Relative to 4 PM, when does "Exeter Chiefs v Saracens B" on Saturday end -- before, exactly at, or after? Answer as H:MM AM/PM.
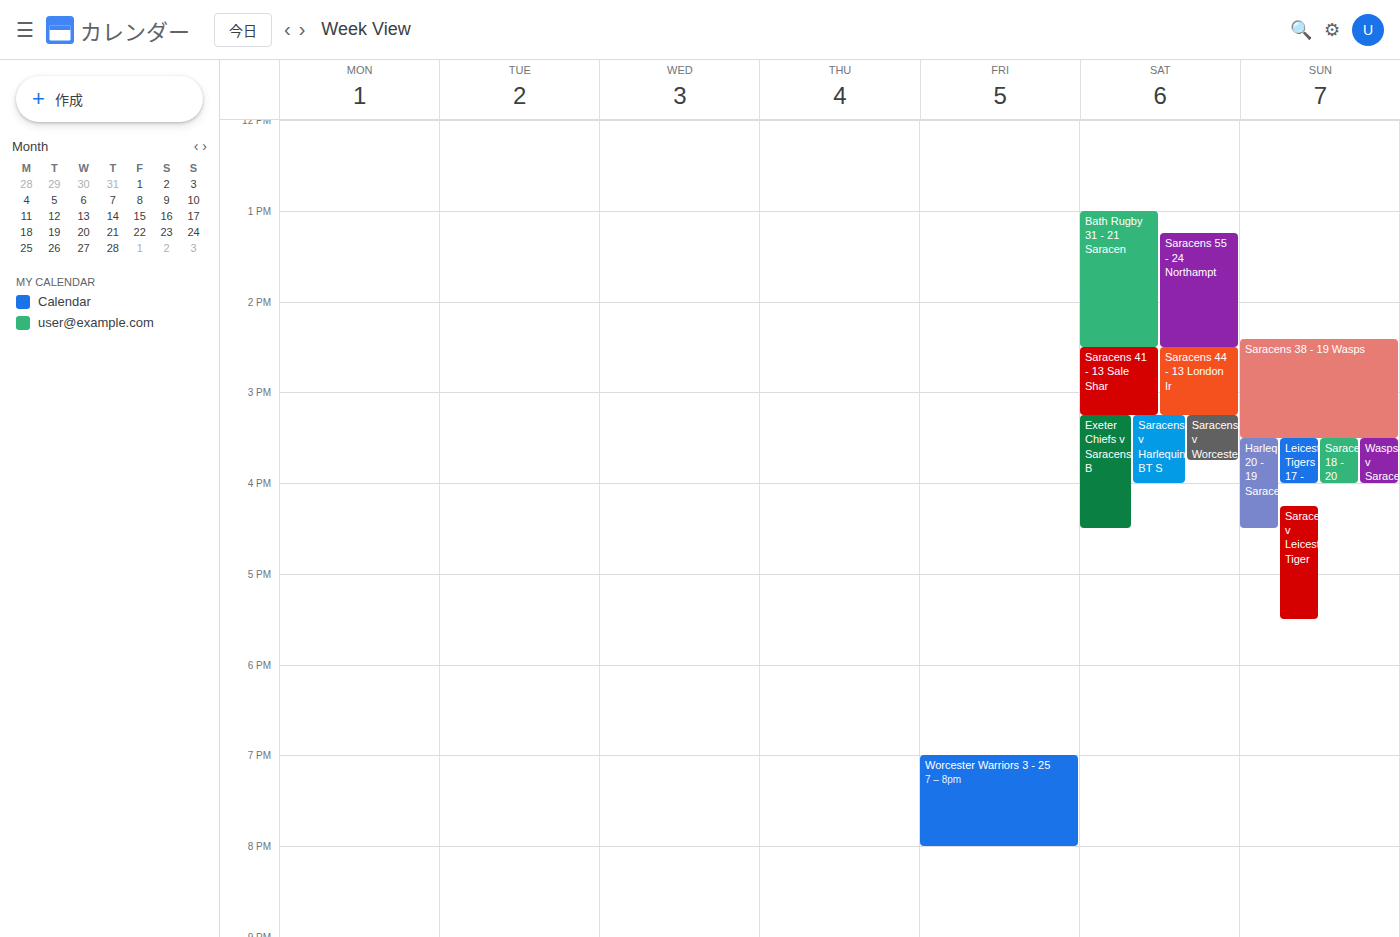
4:30 PM -- after 4 PM, 30 minutes below the 4 PM line.